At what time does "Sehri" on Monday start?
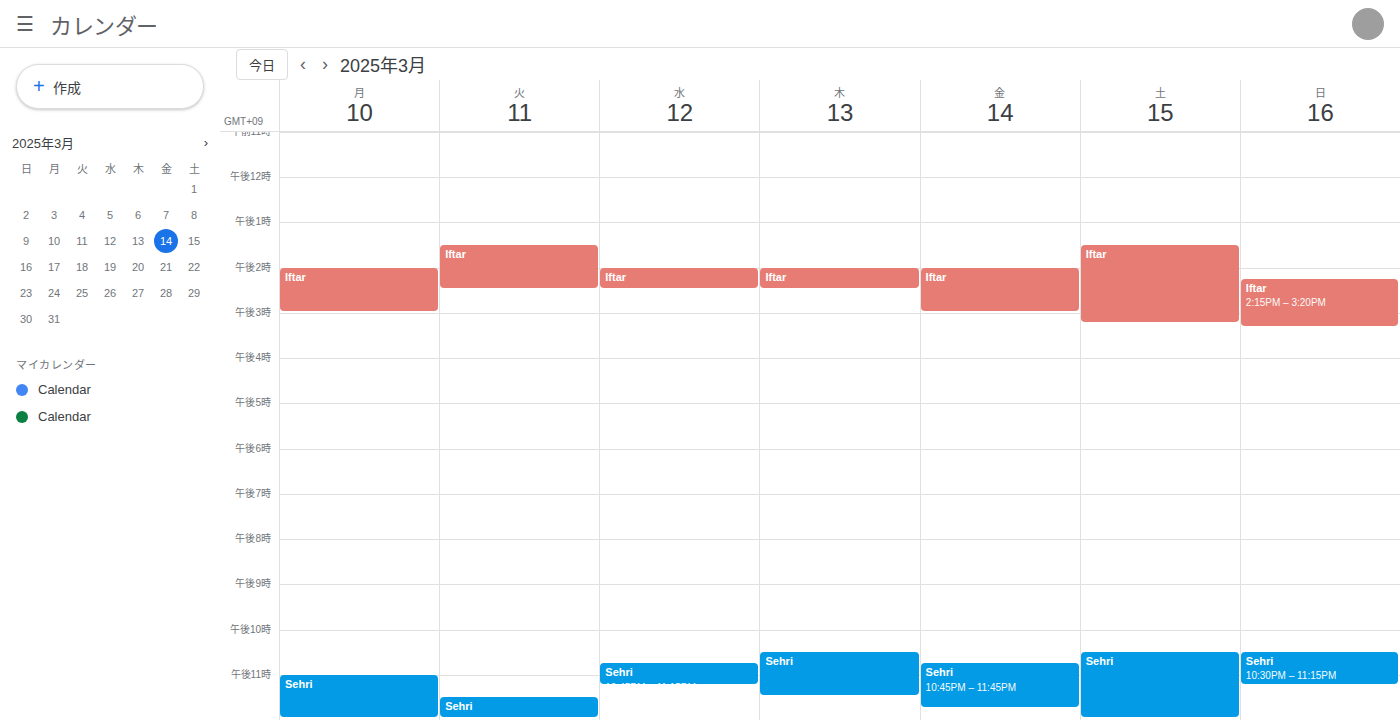
11:00 PM